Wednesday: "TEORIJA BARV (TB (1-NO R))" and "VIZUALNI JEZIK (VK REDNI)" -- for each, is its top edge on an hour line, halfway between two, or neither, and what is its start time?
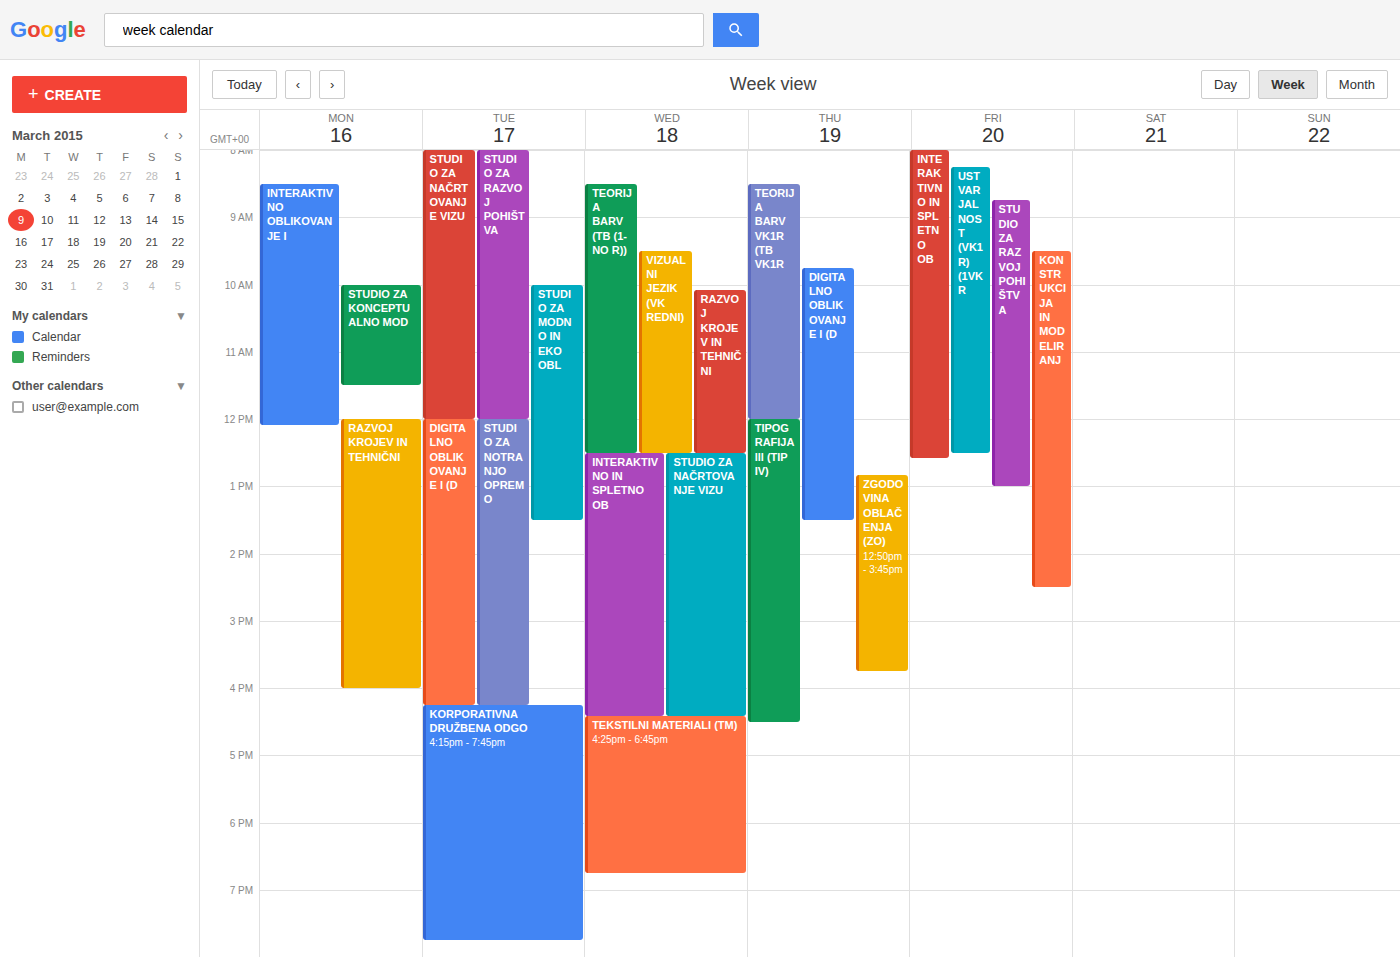
"TEORIJA BARV (TB (1-NO R))": 8:30 AM, halfway between the 8 AM and 9 AM lines. "VIZUALNI JEZIK (VK REDNI)": 9:30 AM, halfway between the 9 AM and 10 AM lines.